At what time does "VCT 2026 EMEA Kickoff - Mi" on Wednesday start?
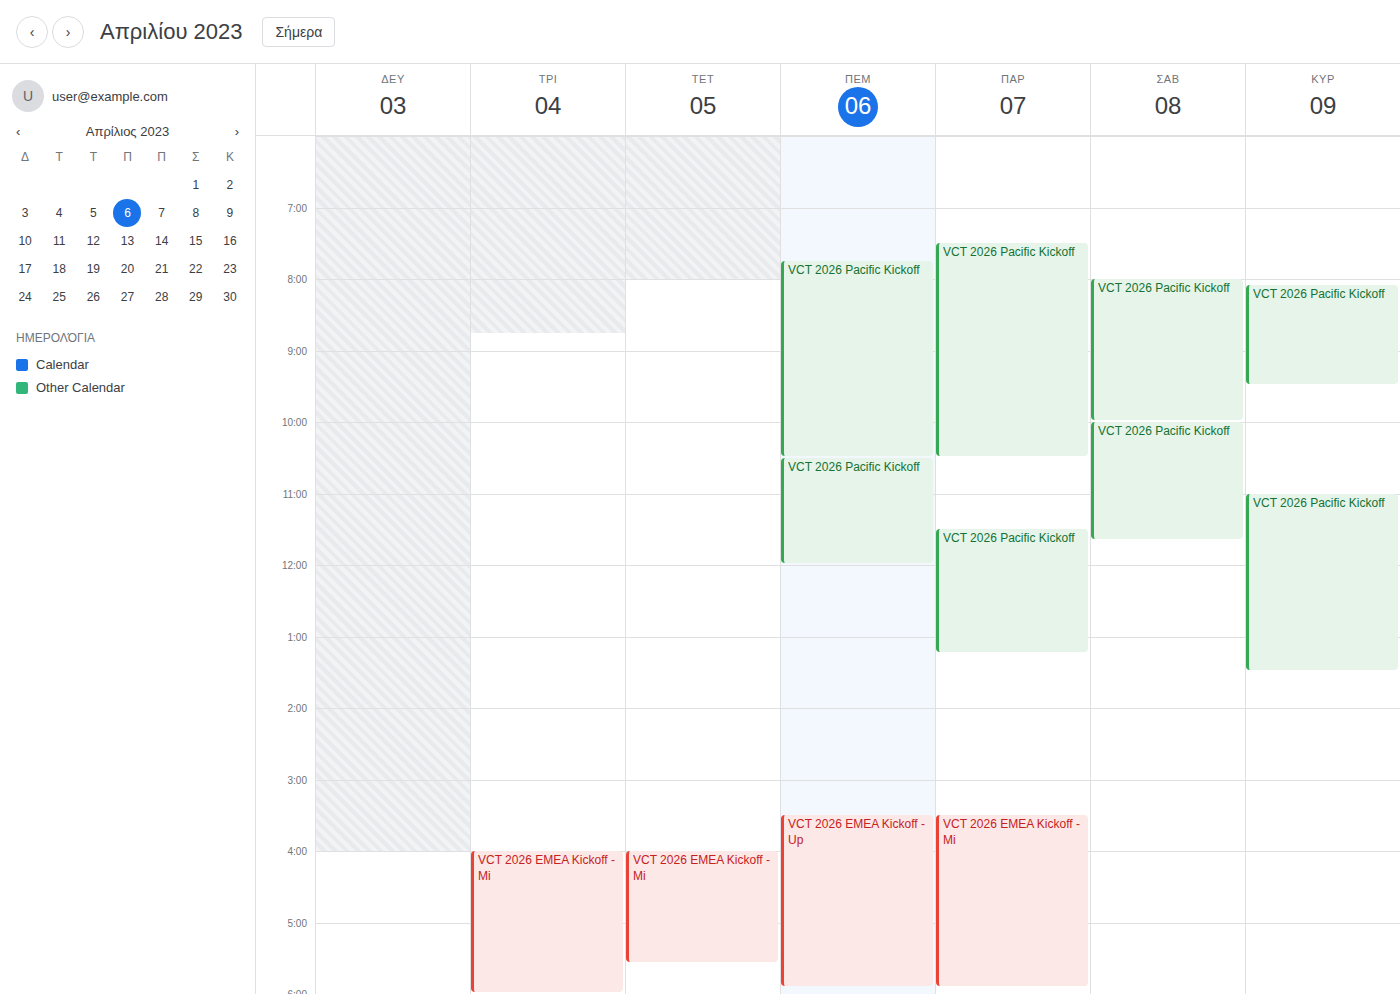
4:00 PM